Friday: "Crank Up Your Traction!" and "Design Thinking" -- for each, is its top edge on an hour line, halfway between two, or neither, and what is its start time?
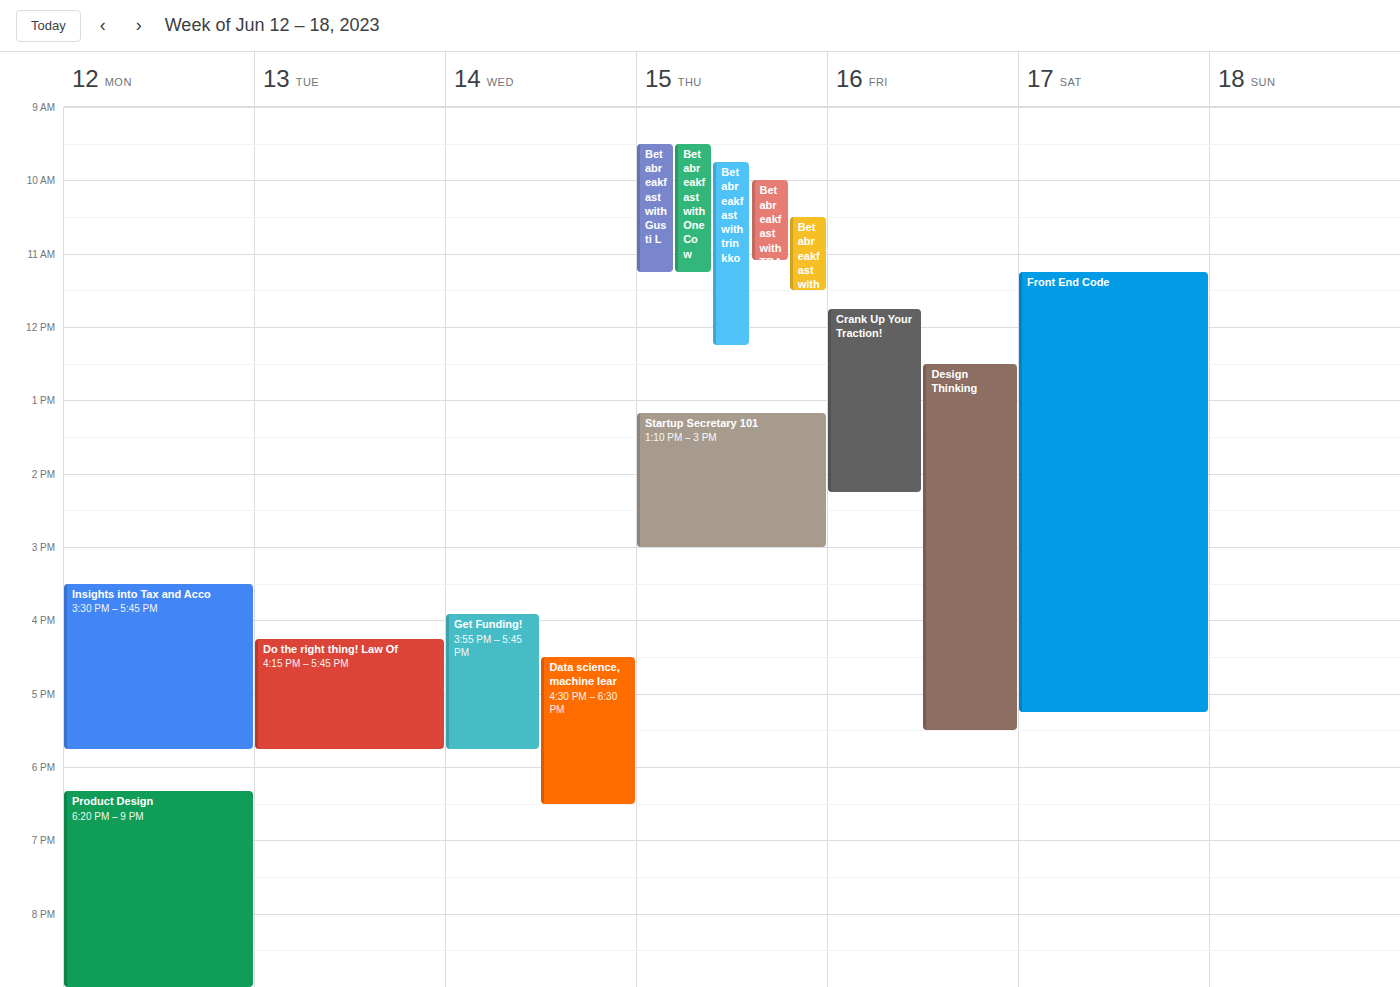
"Crank Up Your Traction!": 11:45 AM, neither: three quarters of the way from the 11 AM line to the 12 PM line. "Design Thinking": 12:30 PM, halfway between the 12 PM and 1 PM lines.